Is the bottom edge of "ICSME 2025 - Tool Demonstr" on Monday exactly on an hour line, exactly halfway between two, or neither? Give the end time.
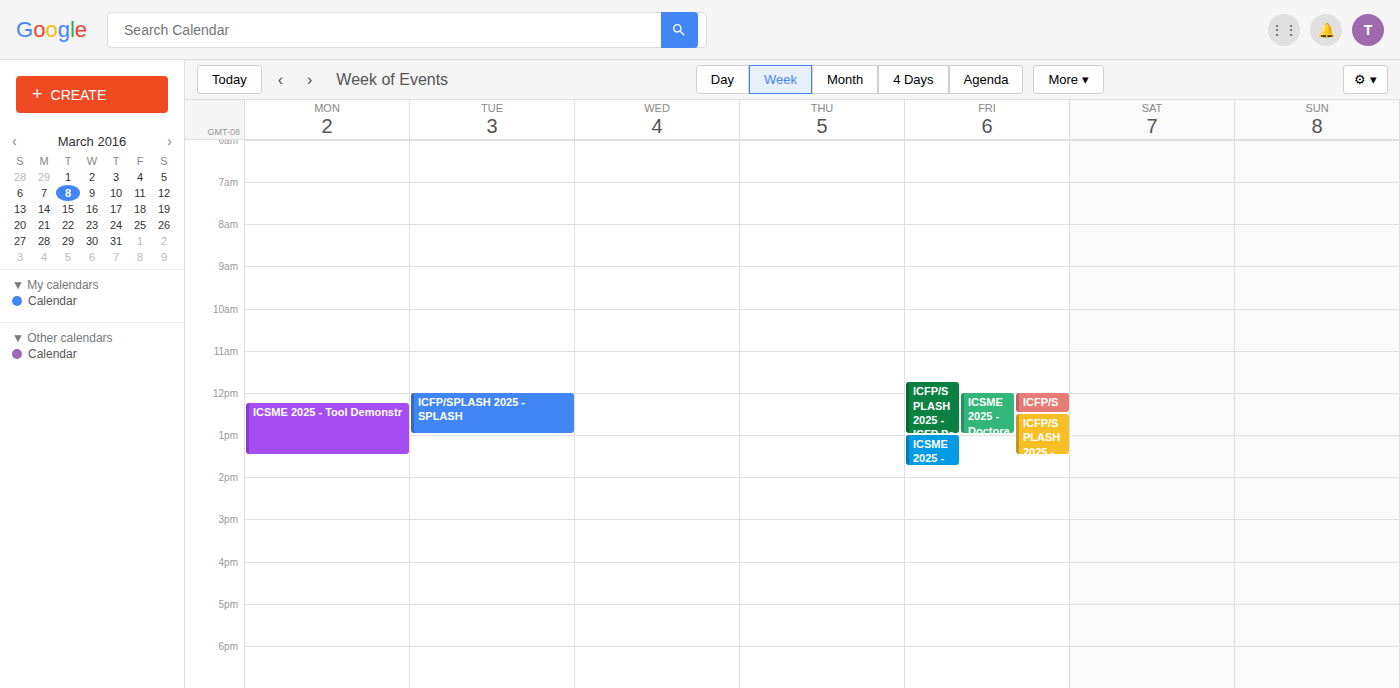
1:30 PM -- halfway between the 1 PM and 2 PM lines.